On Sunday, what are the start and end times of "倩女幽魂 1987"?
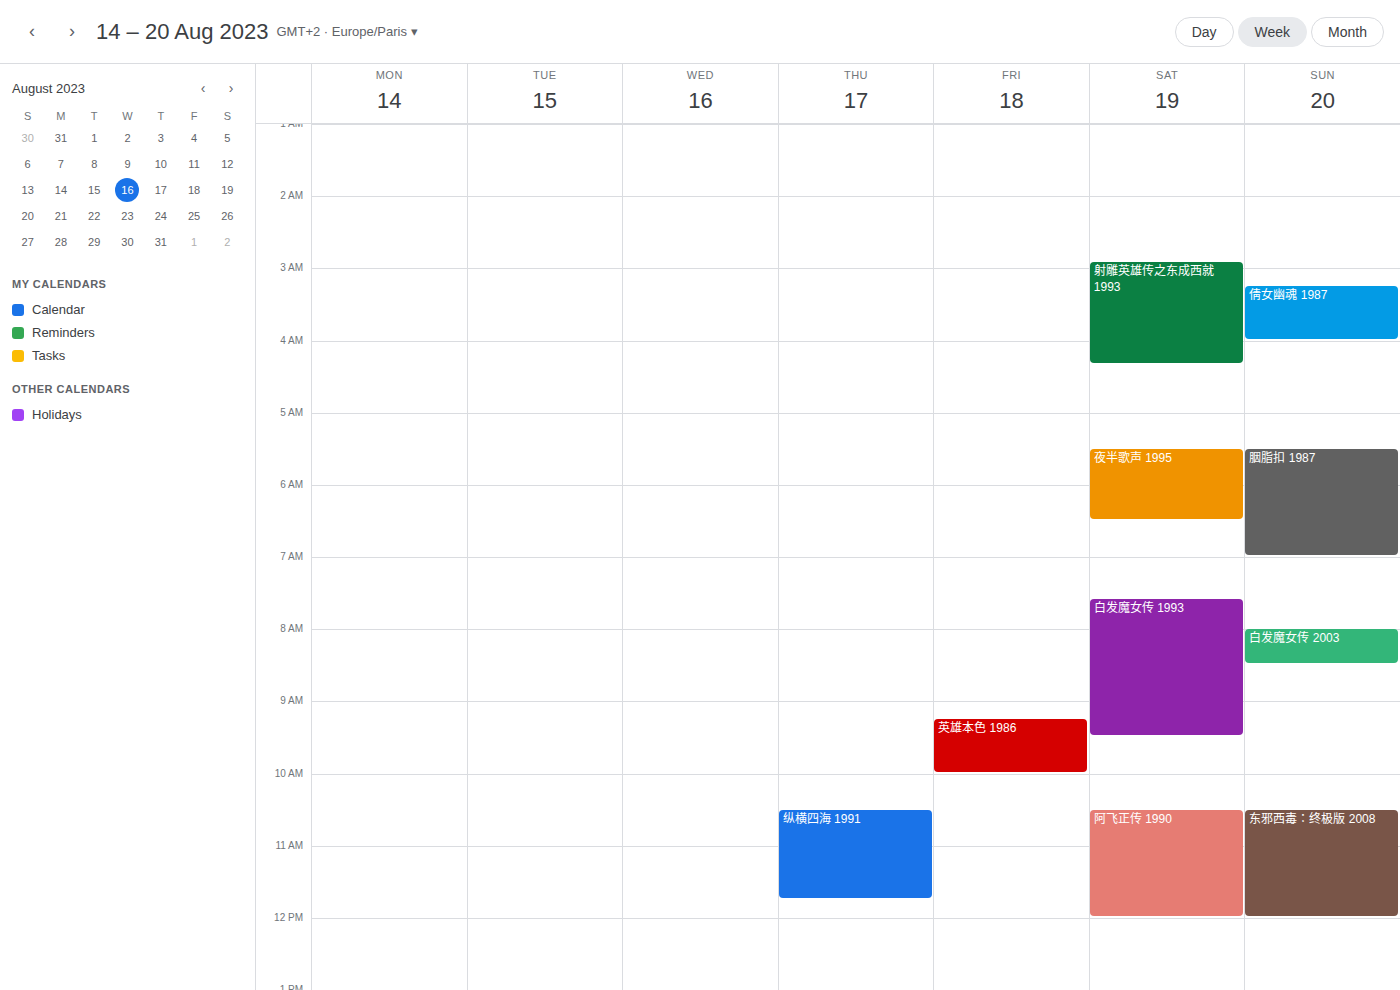
03:15 to 04:00